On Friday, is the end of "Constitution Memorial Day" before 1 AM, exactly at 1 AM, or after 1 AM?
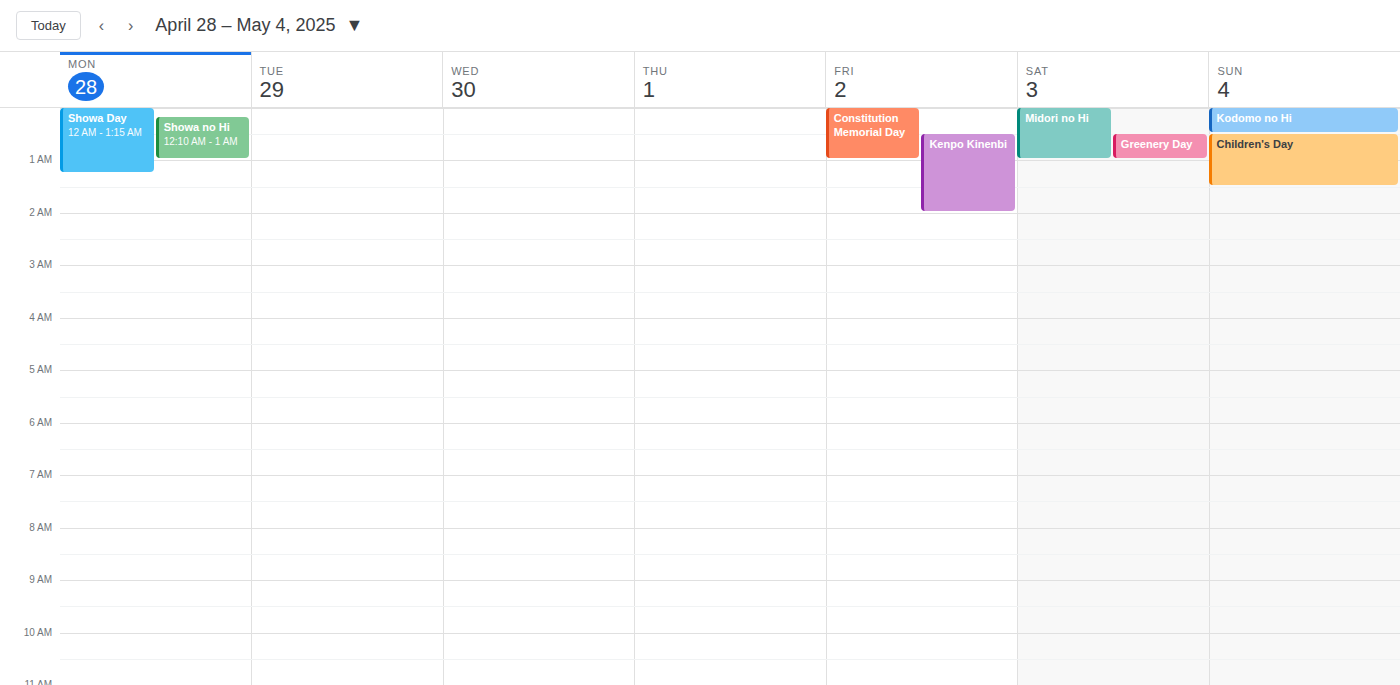
1:00 AM -- exactly at 1 AM, on the 1 AM line.